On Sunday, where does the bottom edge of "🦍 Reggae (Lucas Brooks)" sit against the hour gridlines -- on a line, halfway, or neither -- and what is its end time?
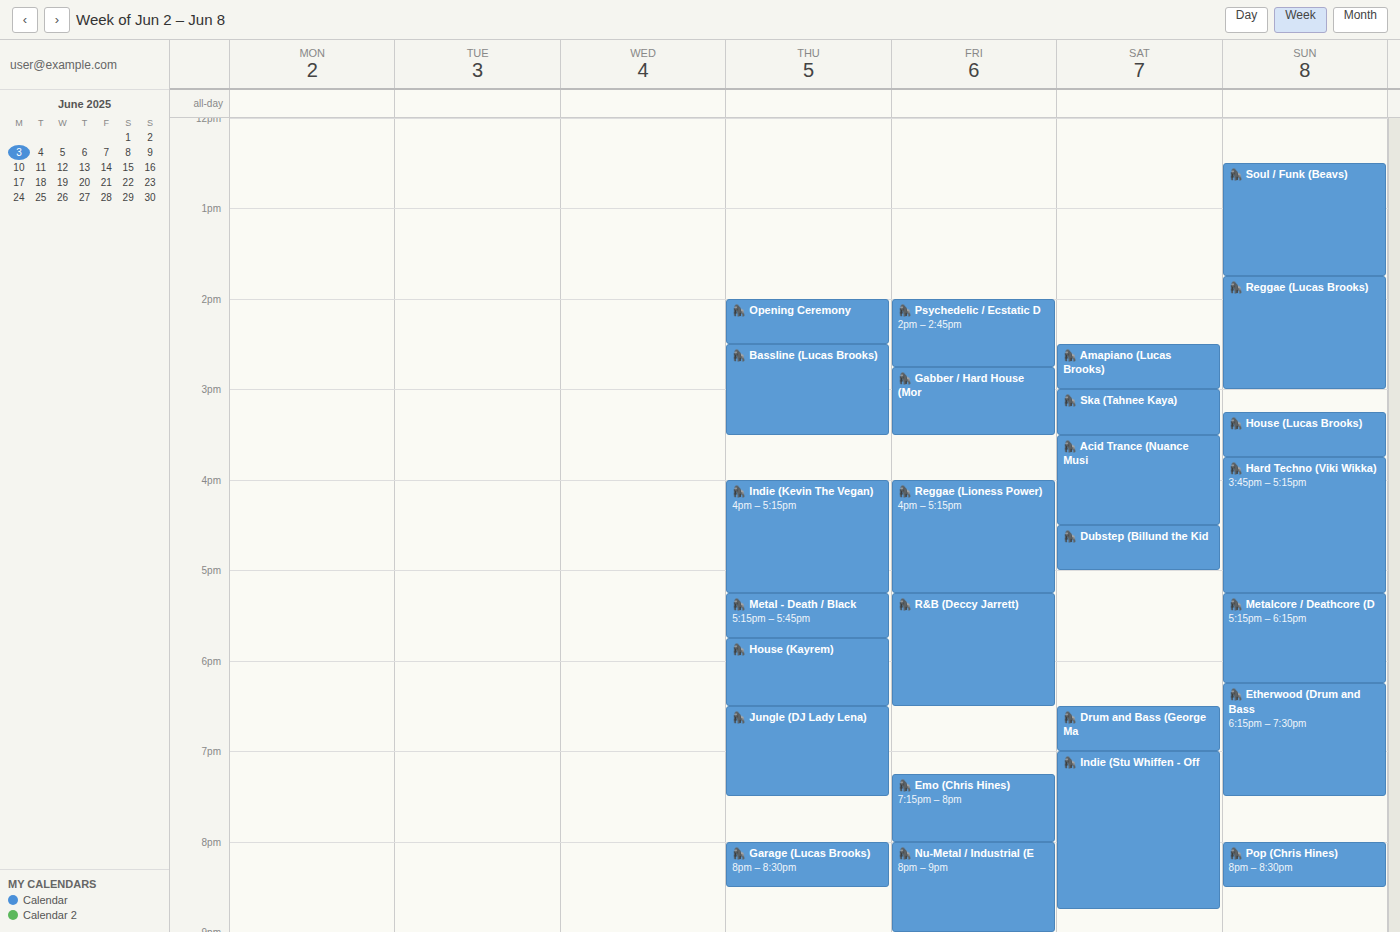
3:00 PM -- exactly on the 3 PM line.